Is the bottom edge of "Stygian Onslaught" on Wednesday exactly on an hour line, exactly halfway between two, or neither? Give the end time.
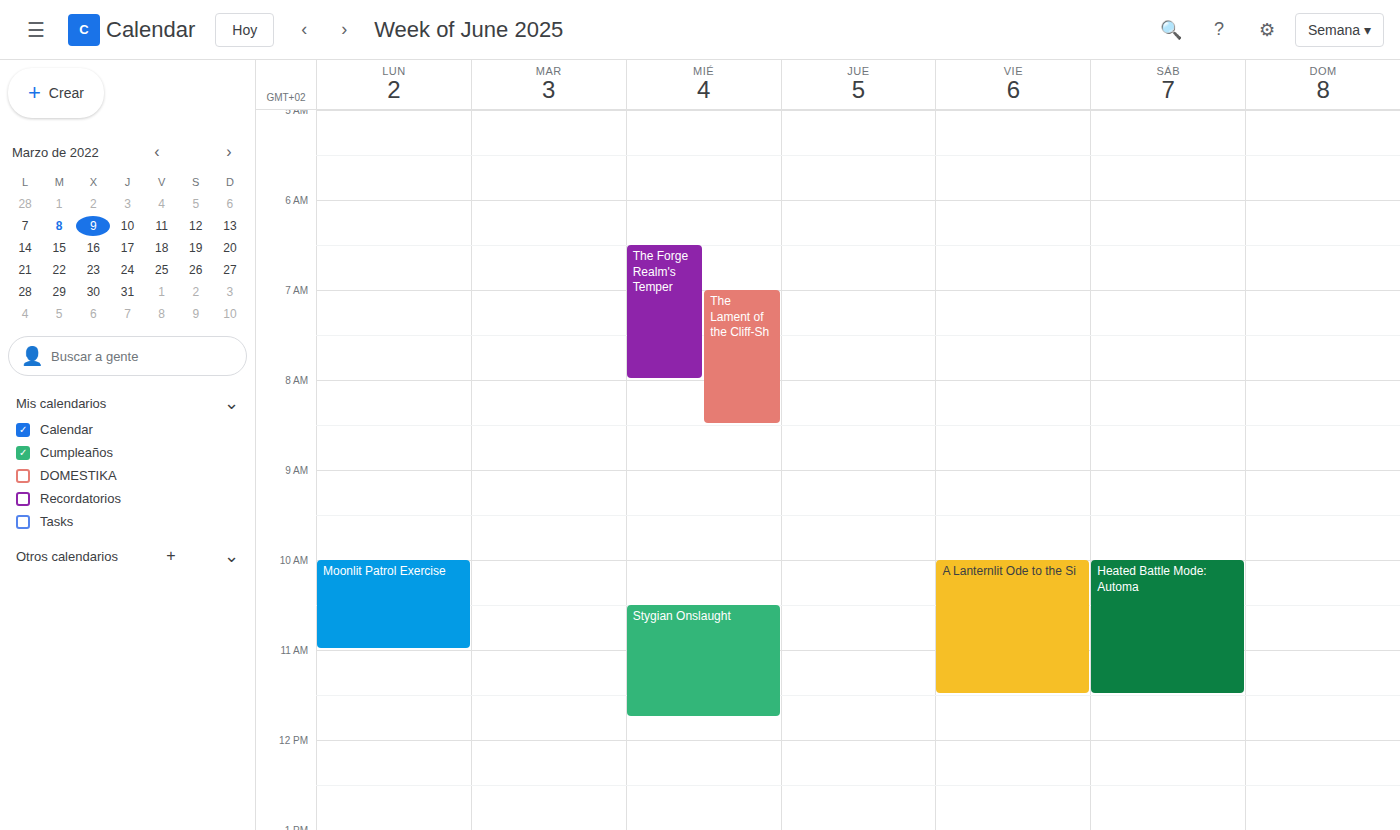
11:45 AM -- neither: three quarters of the way from the 11 AM line to the 12 PM line.